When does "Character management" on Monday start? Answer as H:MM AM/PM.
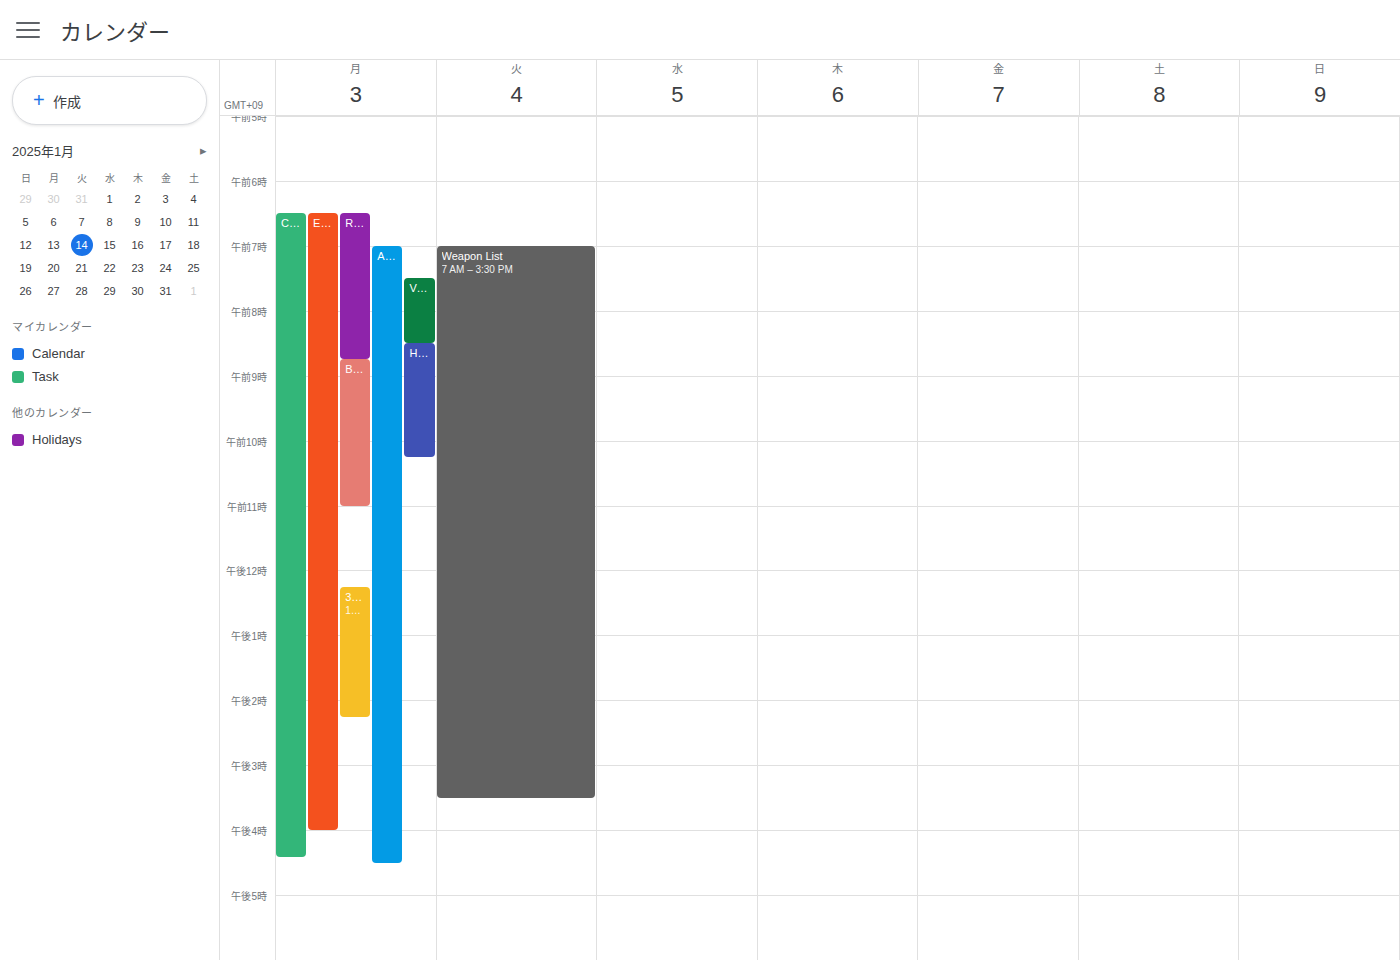
6:30 AM